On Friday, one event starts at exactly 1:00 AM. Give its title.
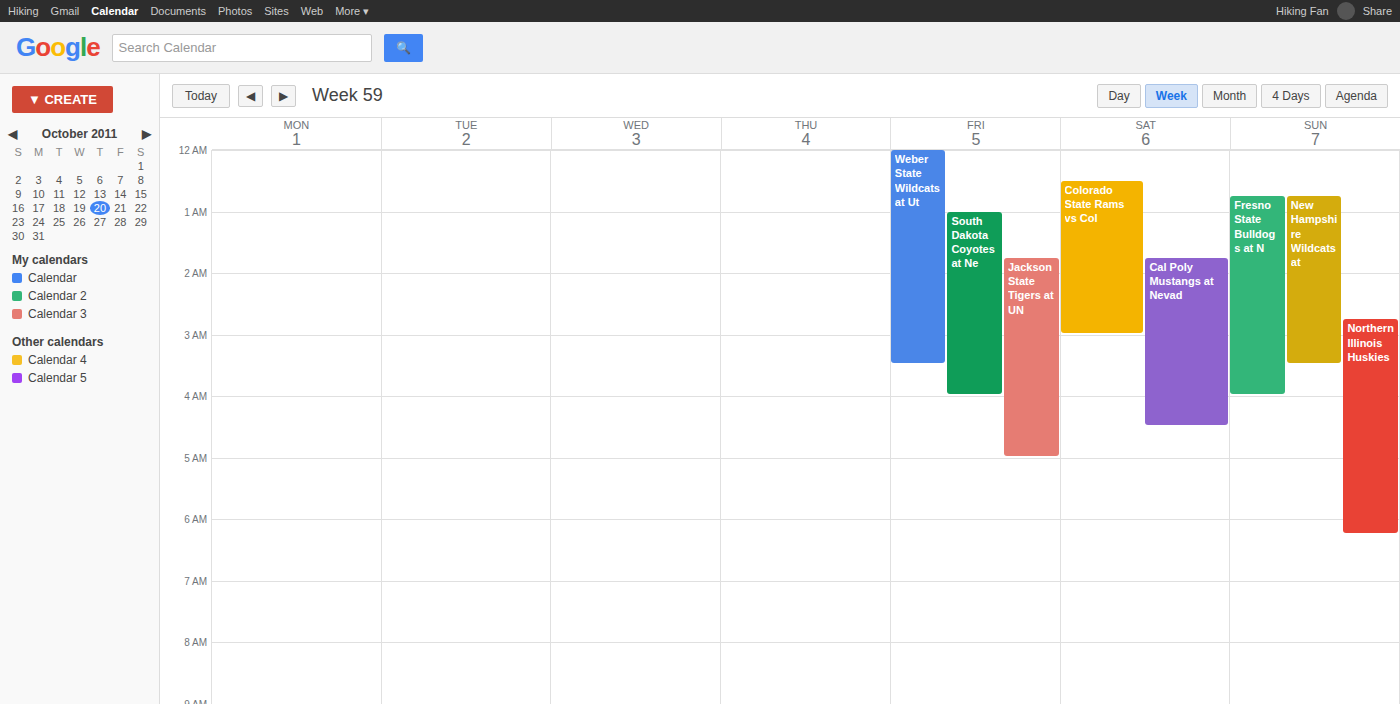
"South Dakota Coyotes at Ne"